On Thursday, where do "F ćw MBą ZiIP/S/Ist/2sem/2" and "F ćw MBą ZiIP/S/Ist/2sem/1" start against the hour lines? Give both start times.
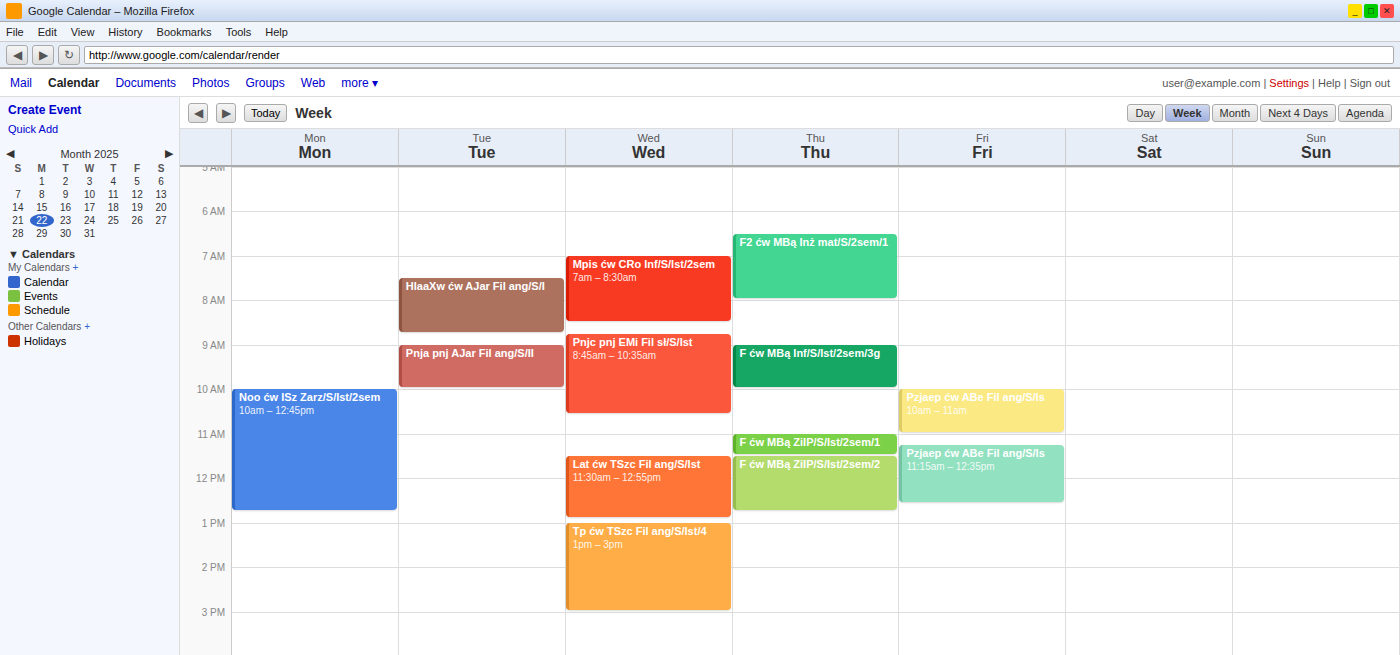
"F ćw MBą ZiIP/S/Ist/2sem/2": 11:30, halfway between the 11:00 and 12:00 lines. "F ćw MBą ZiIP/S/Ist/2sem/1": 11:00, exactly on the 11:00 line.